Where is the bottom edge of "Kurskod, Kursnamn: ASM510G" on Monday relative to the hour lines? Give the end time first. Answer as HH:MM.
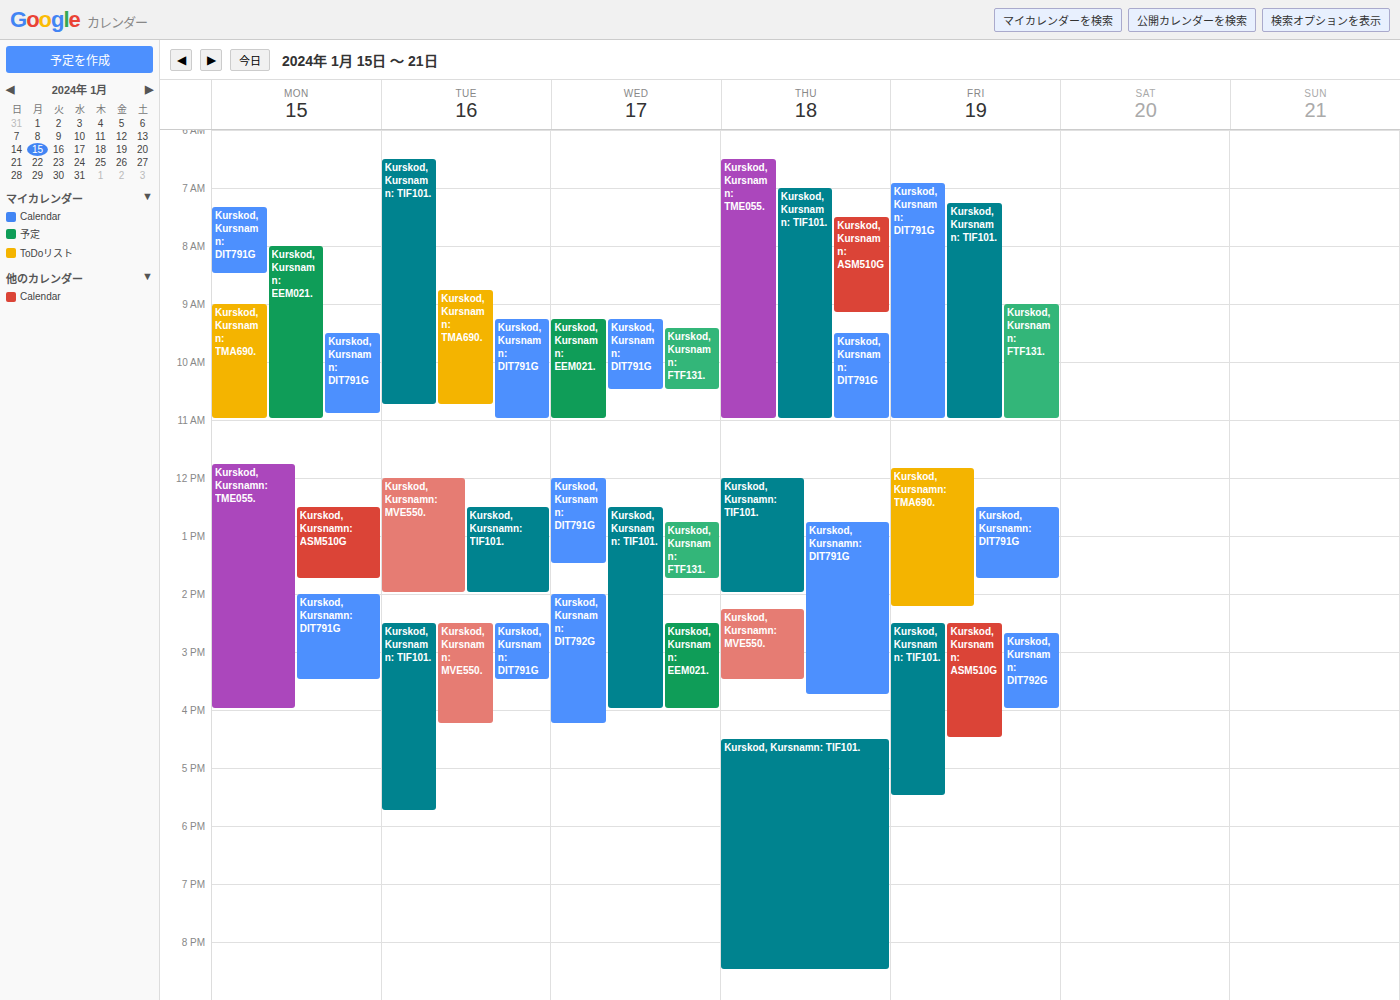
13:45 -- neither: three quarters of the way from the 13:00 line to the 14:00 line.